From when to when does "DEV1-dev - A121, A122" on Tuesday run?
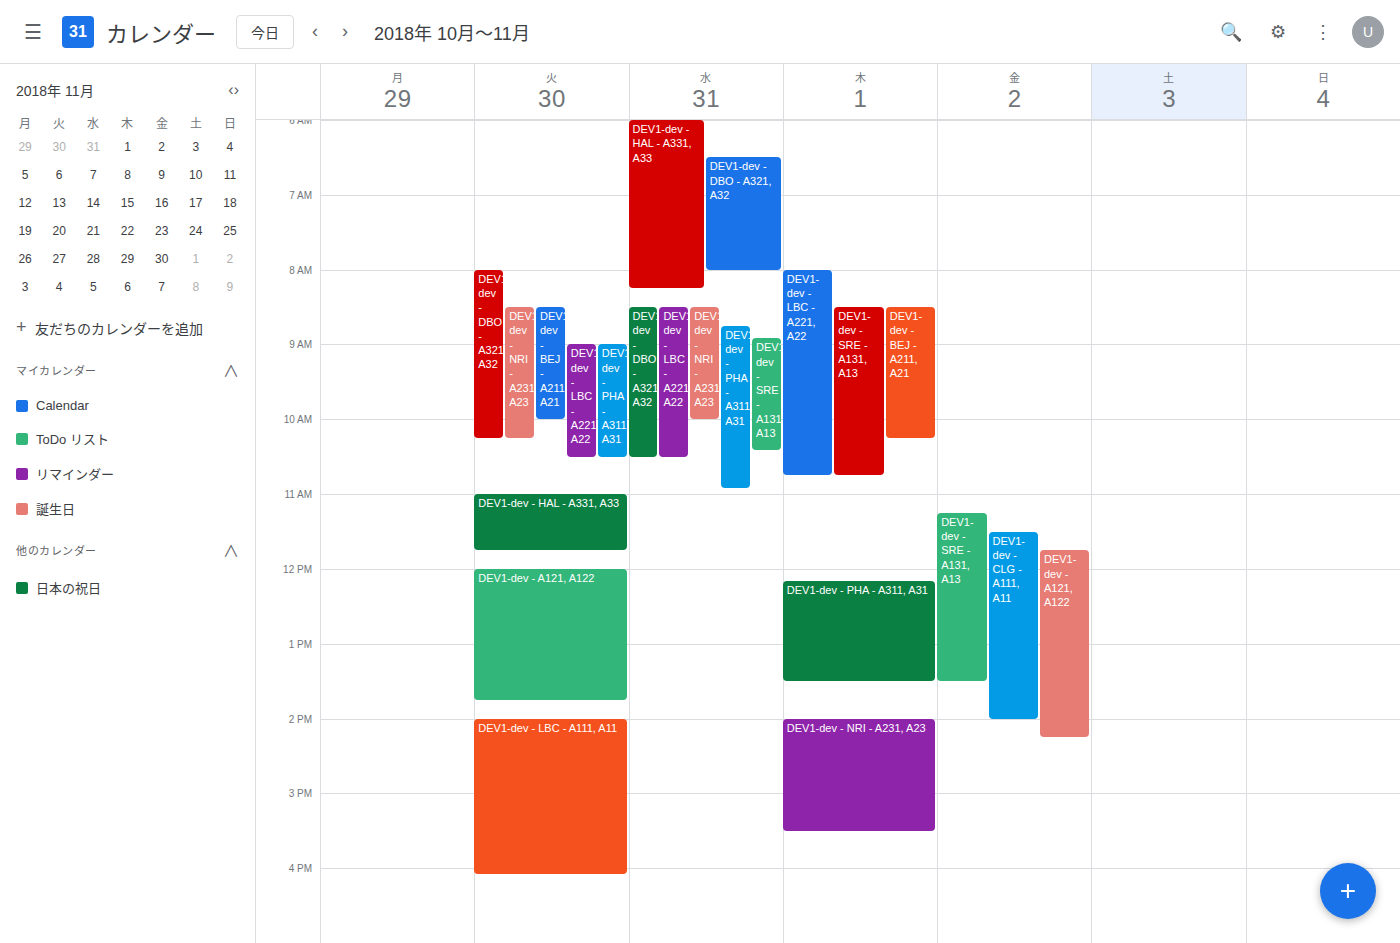
12:00 PM to 1:45 PM